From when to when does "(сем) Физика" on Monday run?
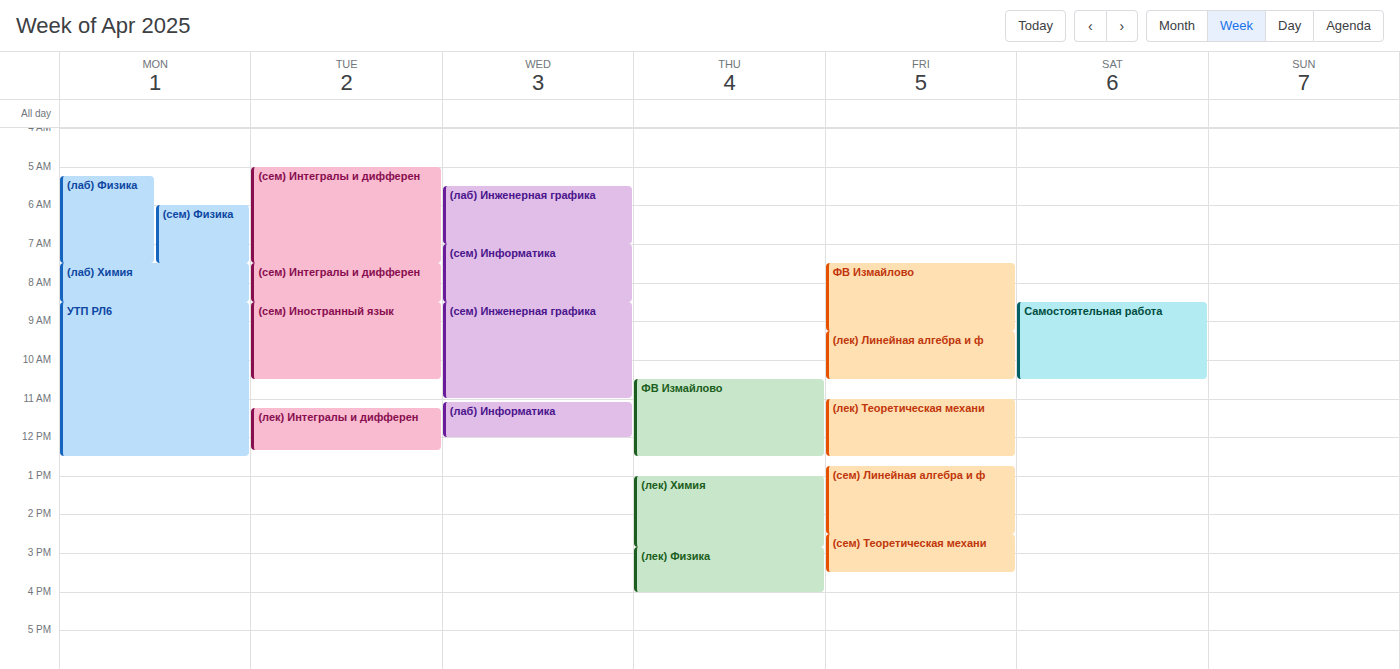
6:00 AM to 7:30 AM